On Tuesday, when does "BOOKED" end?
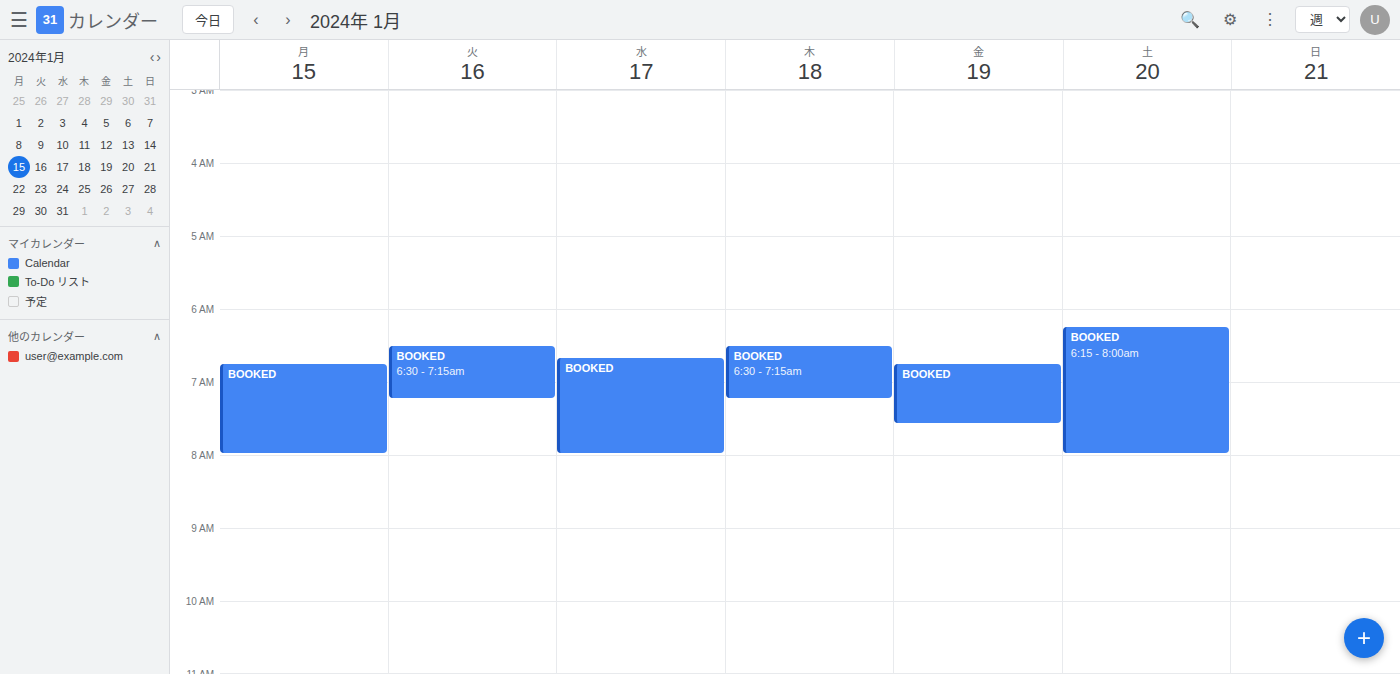
7:15 AM